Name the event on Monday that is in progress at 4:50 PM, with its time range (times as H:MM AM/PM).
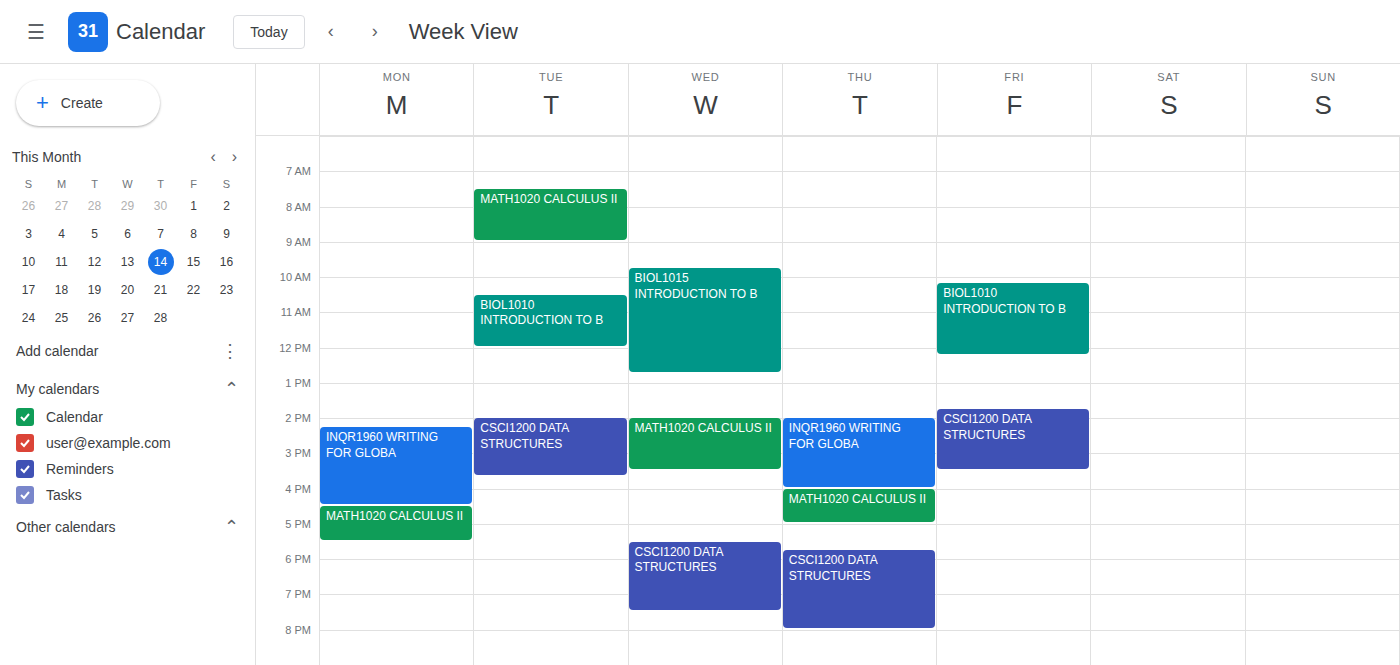
"MATH1020 CALCULUS II", 4:30 PM to 5:30 PM